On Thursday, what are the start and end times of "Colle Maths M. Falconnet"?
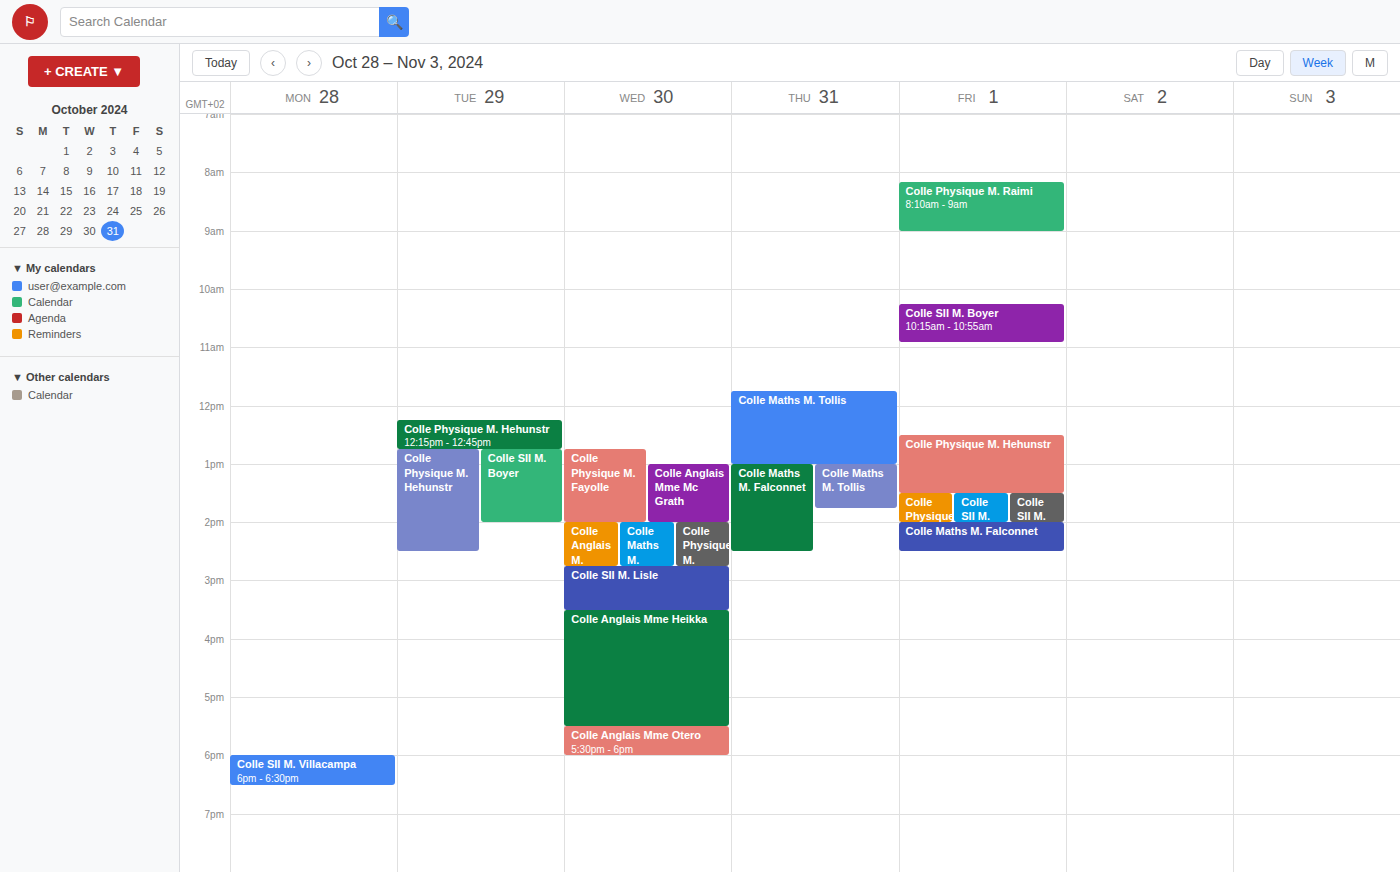
1:00 PM to 2:30 PM